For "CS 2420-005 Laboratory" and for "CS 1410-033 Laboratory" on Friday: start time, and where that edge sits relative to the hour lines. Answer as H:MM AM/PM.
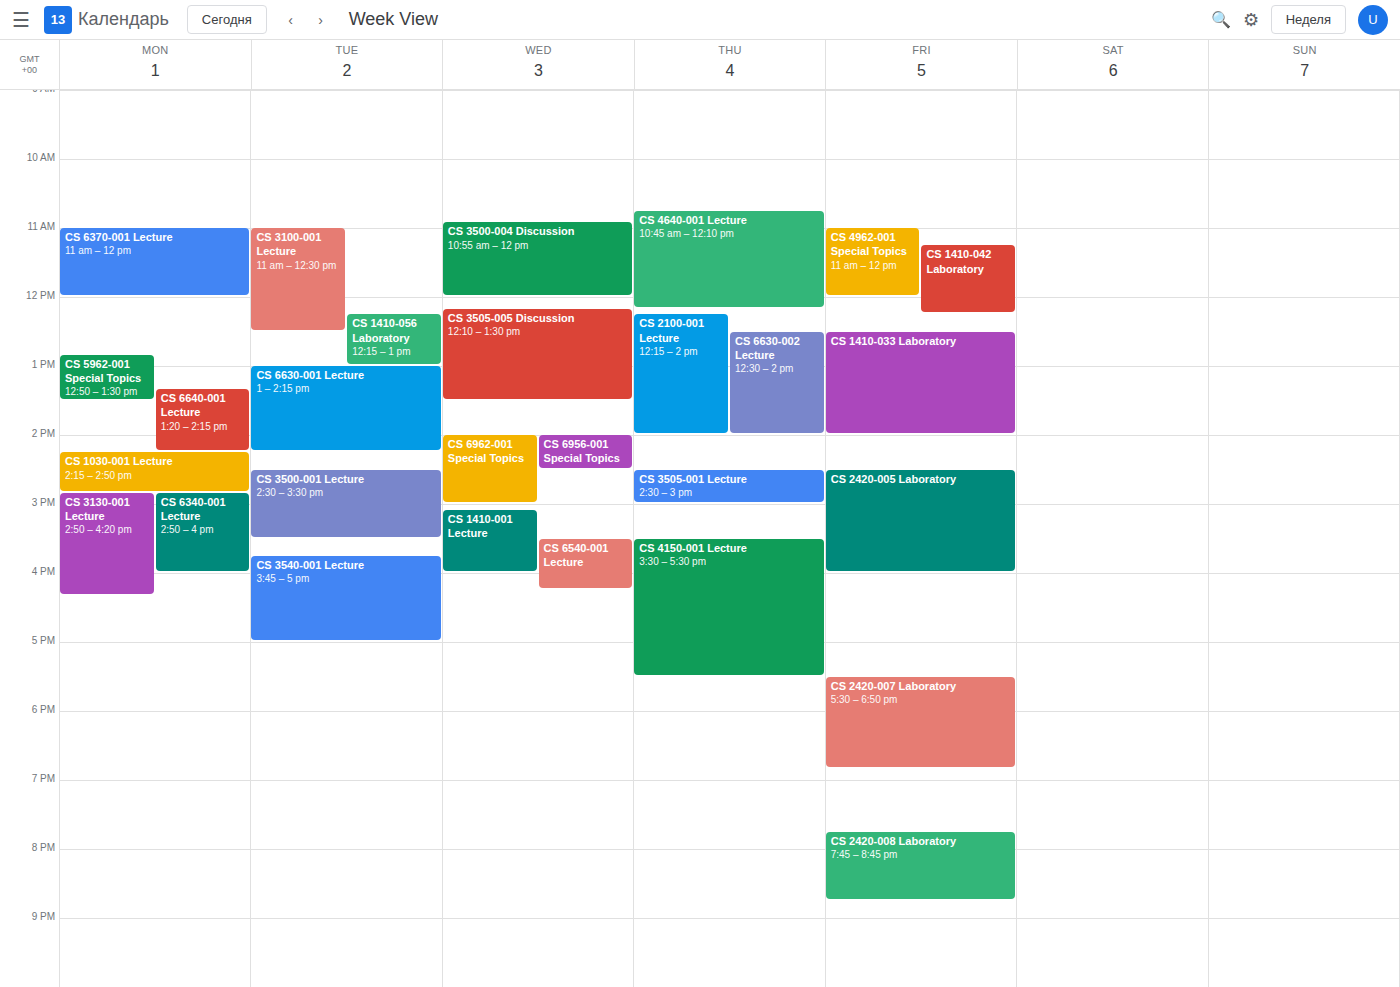
"CS 2420-005 Laboratory": 2:30 PM, halfway between the 2 PM and 3 PM lines. "CS 1410-033 Laboratory": 12:30 PM, halfway between the 12 PM and 1 PM lines.